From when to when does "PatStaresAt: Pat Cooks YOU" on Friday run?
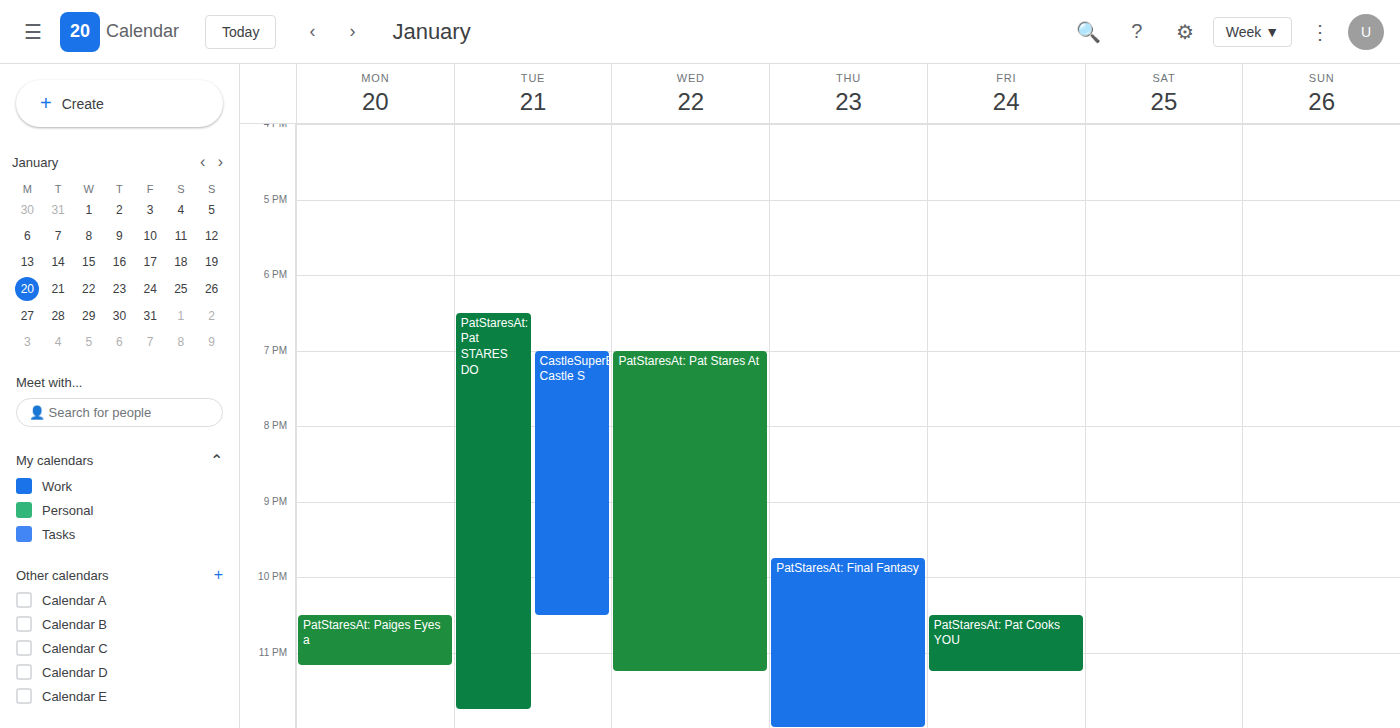
10:30 PM to 11:15 PM